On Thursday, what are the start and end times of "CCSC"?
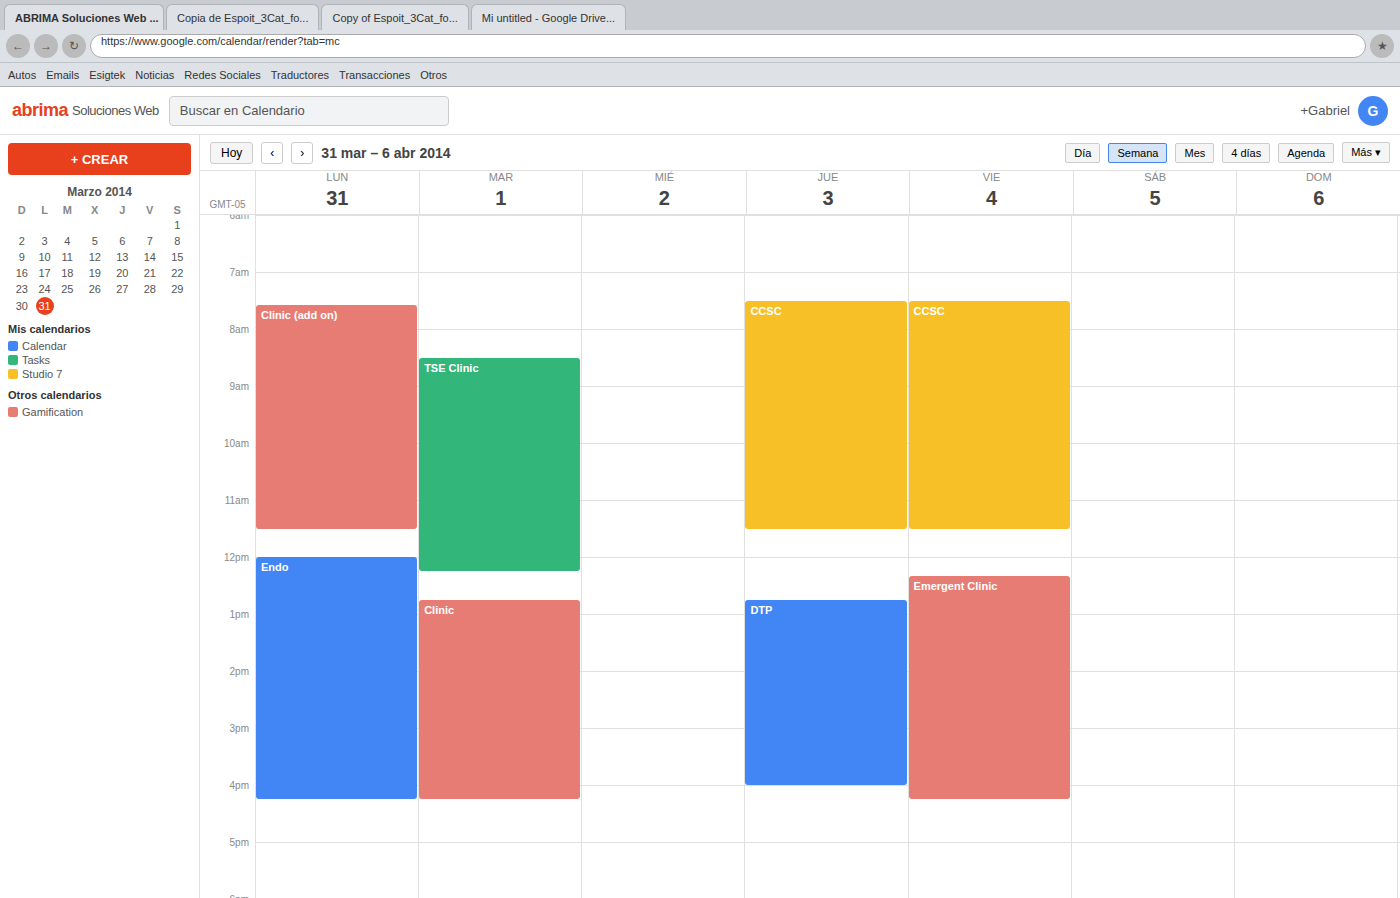
7:30 AM to 11:30 AM